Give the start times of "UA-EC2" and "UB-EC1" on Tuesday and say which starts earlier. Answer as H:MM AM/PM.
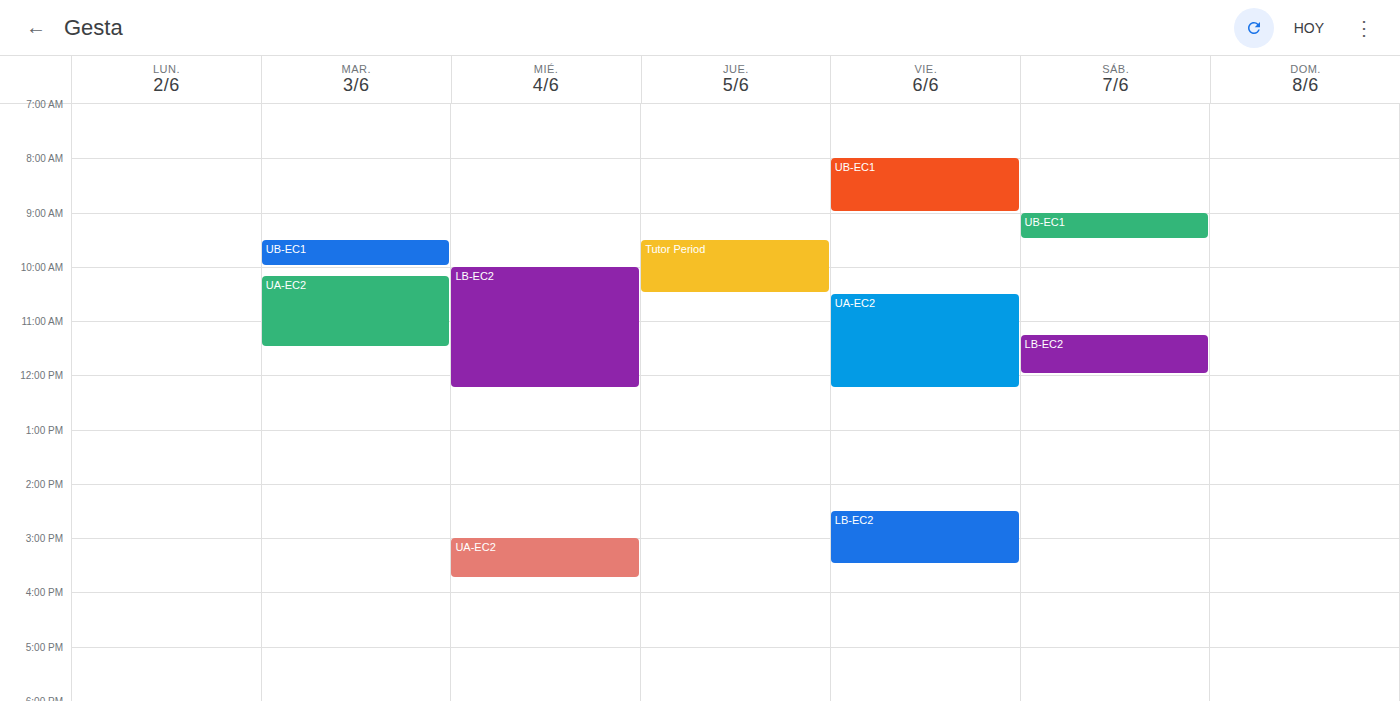
"UB-EC1" 9:30 AM; "UA-EC2" 10:10 AM.